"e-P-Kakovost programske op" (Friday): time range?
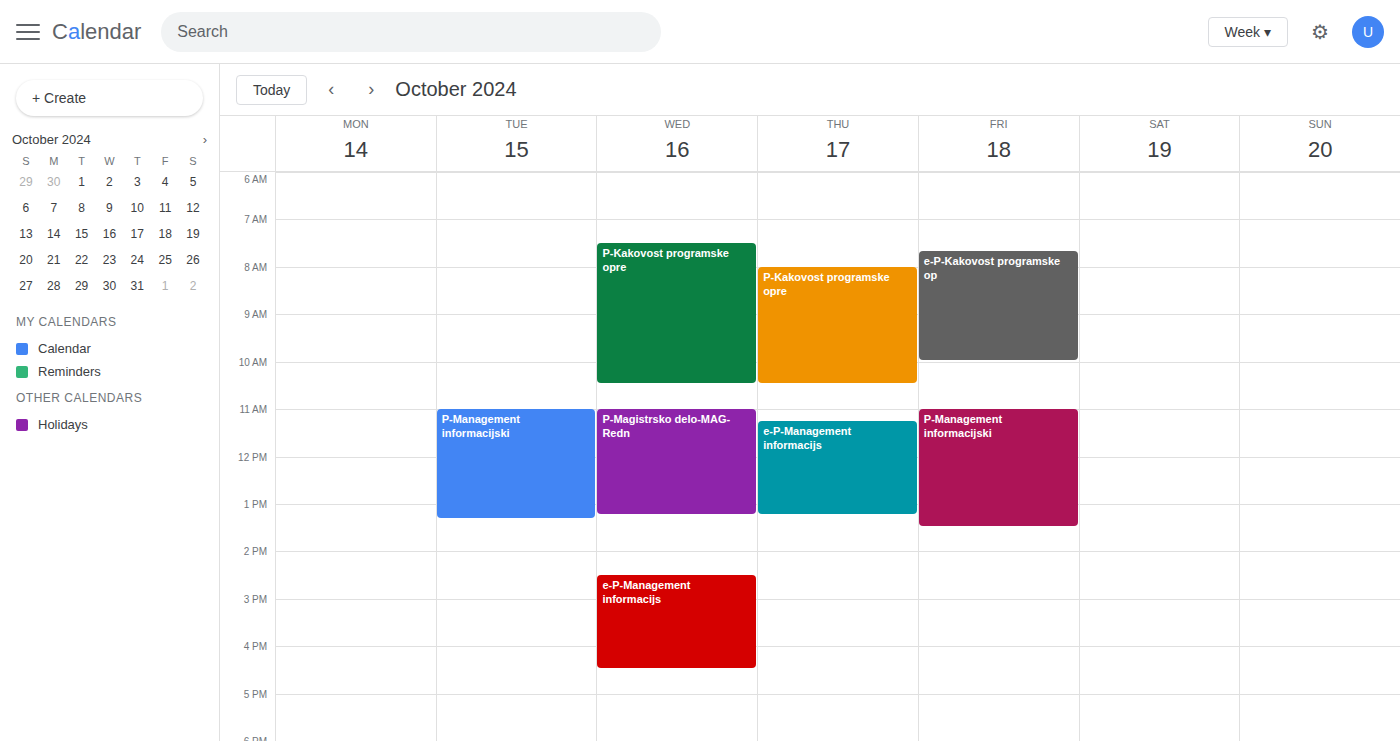
7:40 AM to 10:00 AM